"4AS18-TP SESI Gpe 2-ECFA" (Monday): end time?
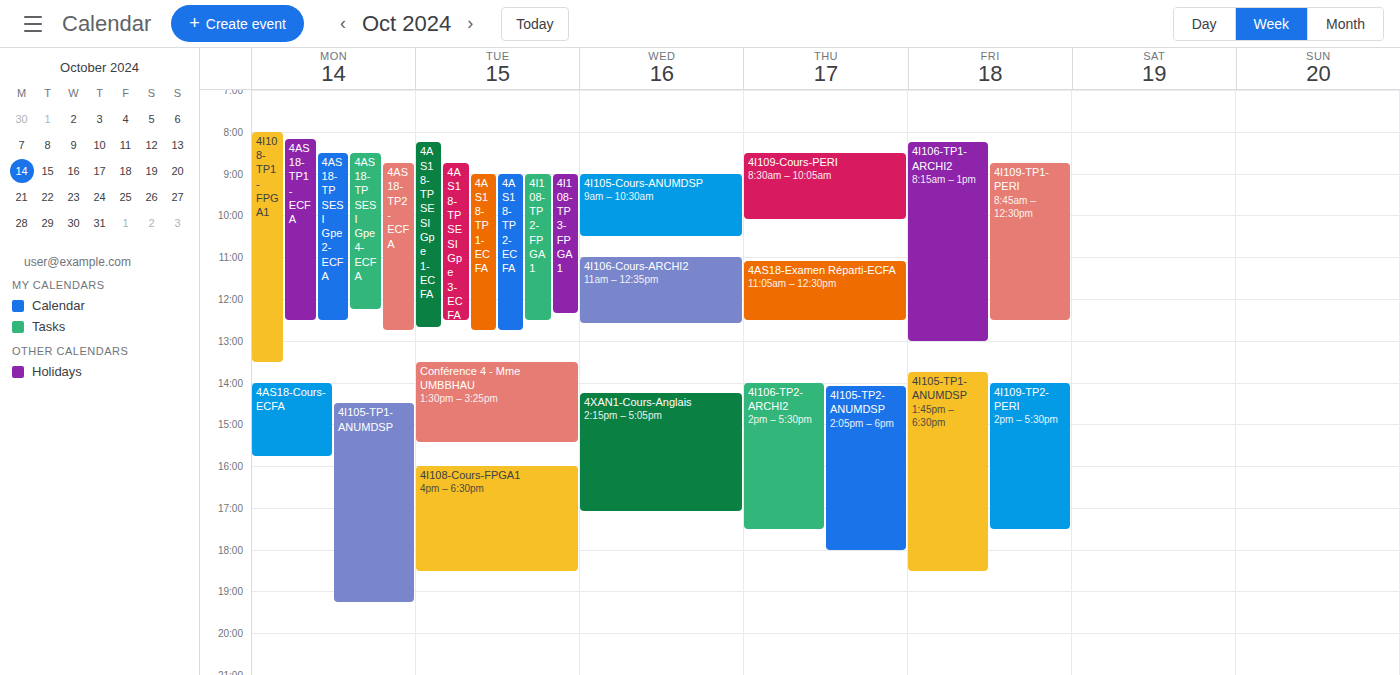
12:30 PM